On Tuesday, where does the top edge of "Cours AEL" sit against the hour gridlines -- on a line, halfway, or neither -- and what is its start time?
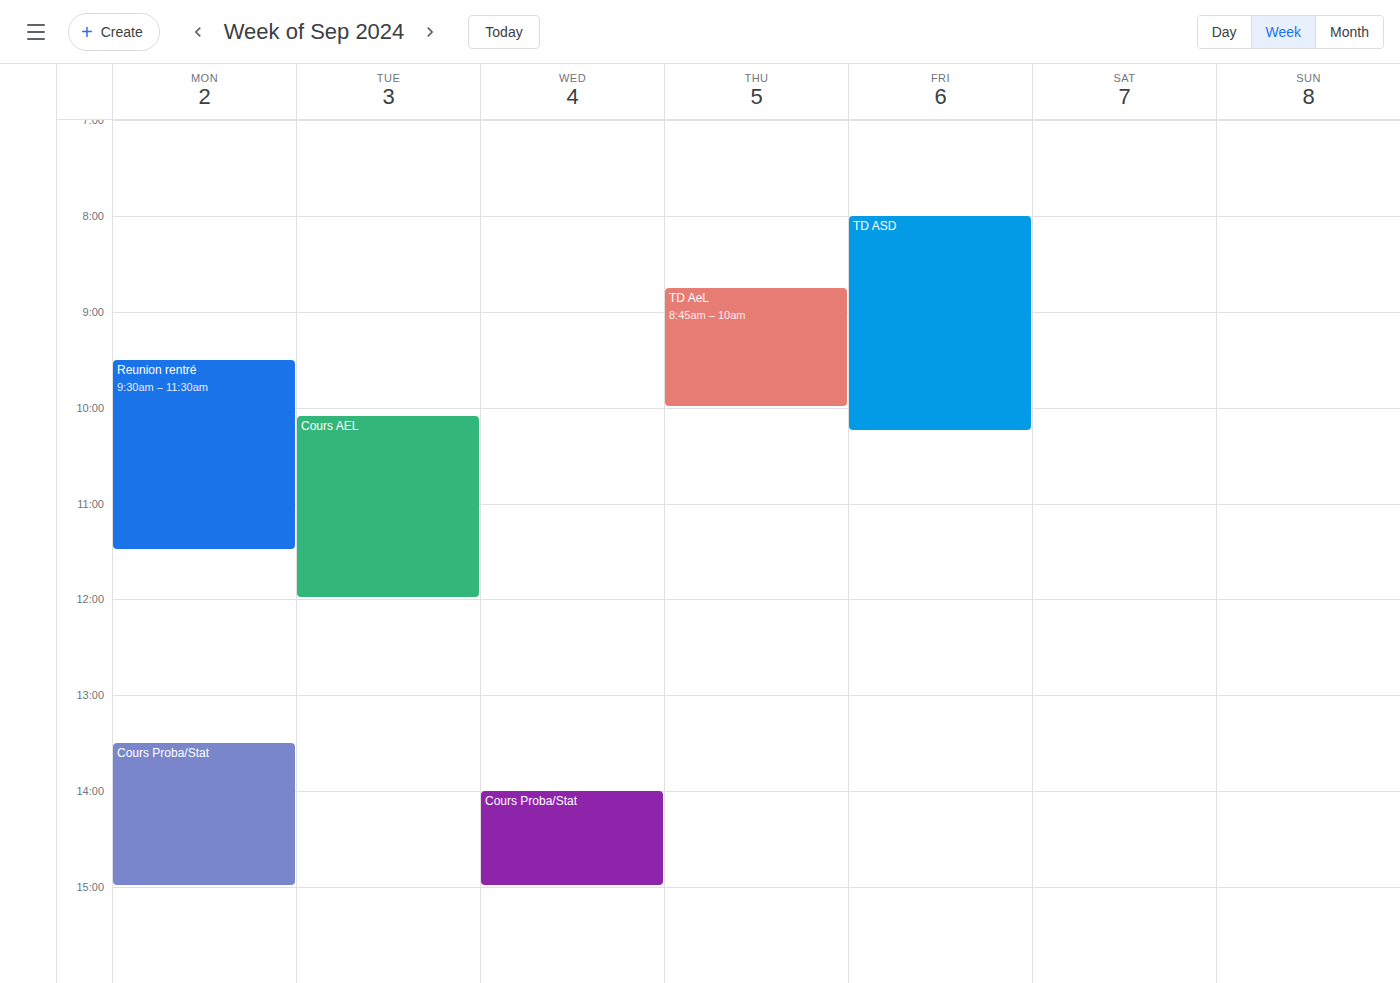
10:05 -- neither: 5 minutes below the 10:00 line and 55 minutes above the 11:00 line.